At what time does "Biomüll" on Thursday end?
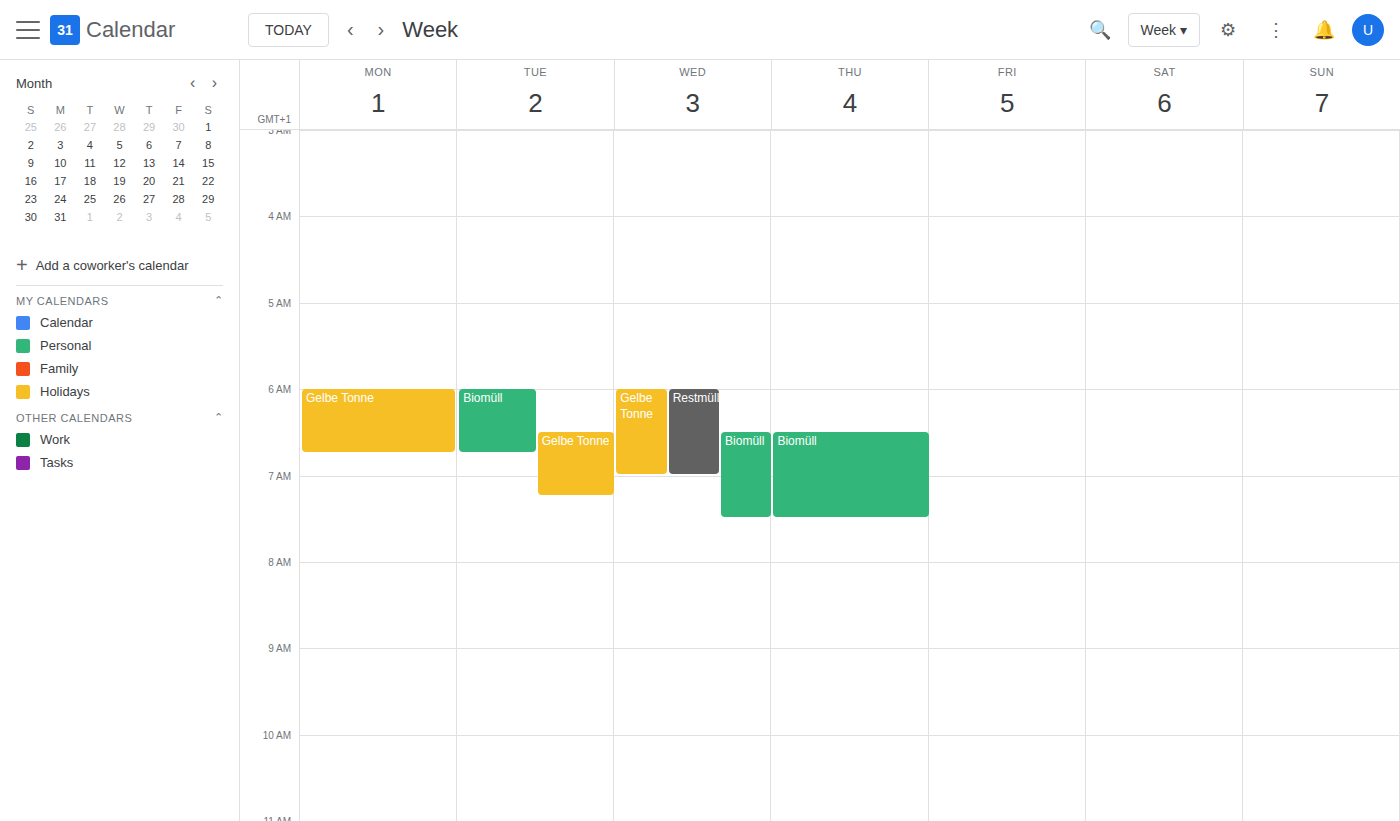
7:30 AM